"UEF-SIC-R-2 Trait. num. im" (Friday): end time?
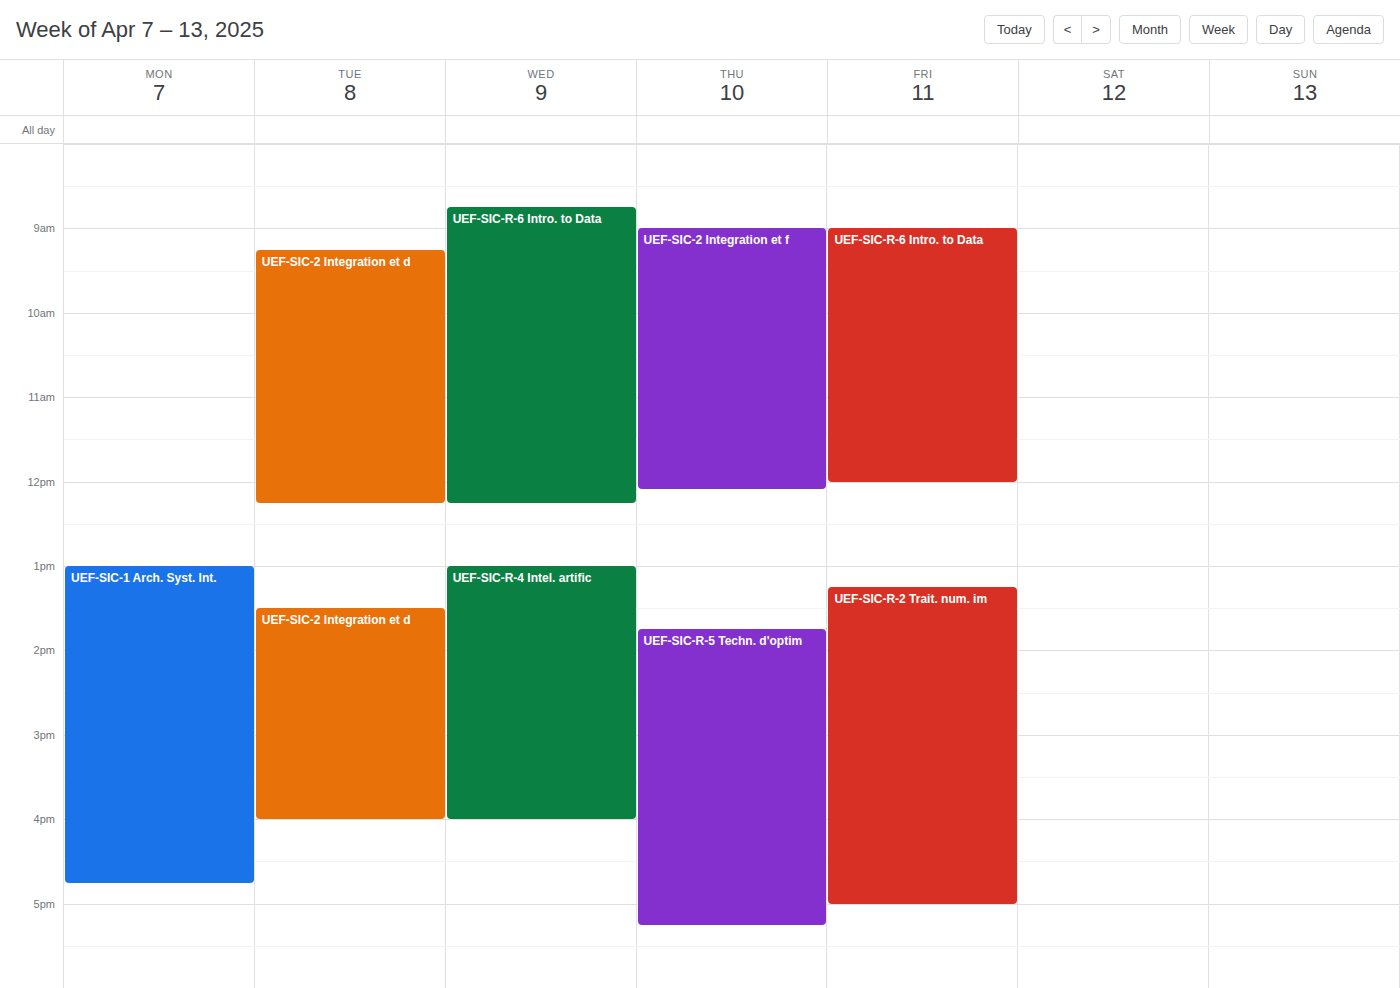
5:00 PM